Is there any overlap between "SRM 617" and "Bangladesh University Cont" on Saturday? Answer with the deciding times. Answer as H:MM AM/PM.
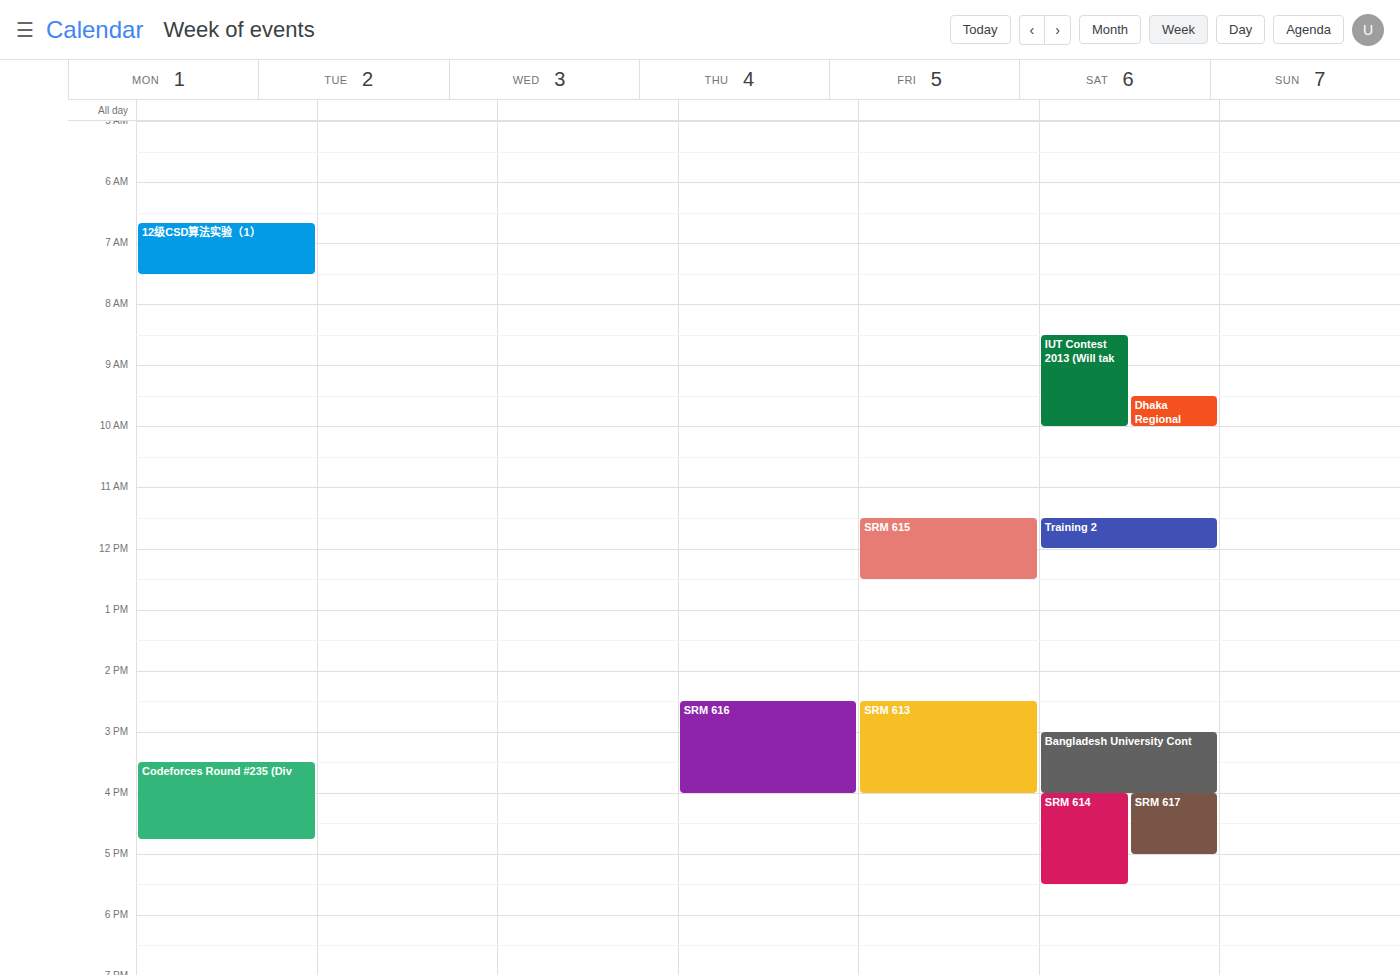
"Bangladesh University Cont" ends at 4:00 PM, exactly when "SRM 617" starts -- they touch but do not overlap.